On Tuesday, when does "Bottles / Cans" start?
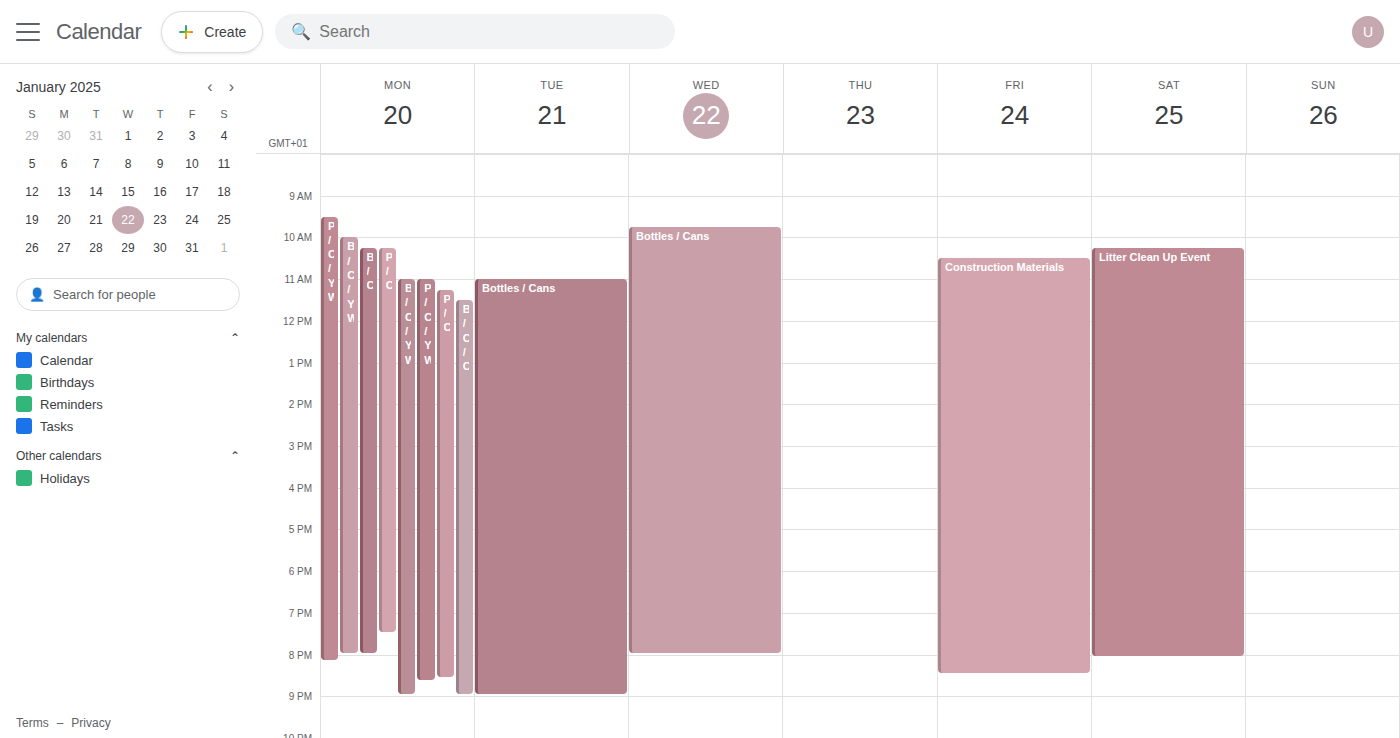
11:00 AM